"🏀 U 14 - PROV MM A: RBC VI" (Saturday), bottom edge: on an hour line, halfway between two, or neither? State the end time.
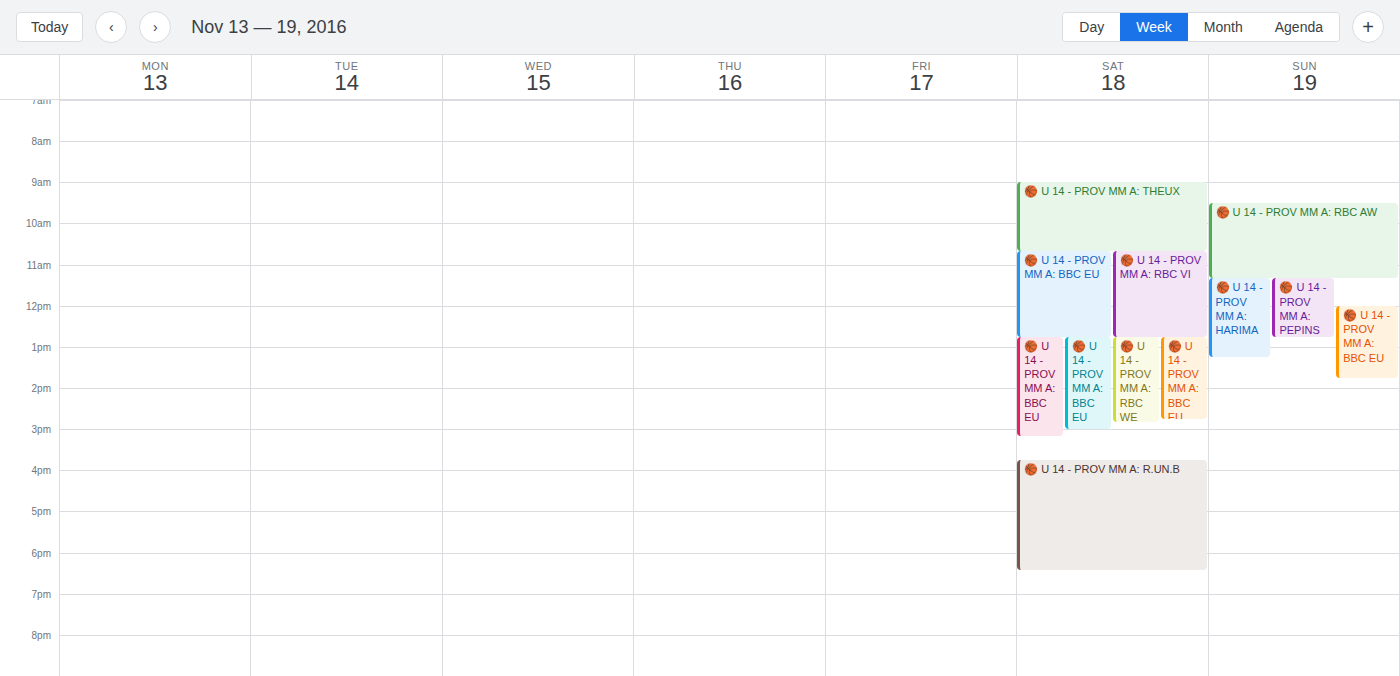
12:45 PM -- neither: three quarters of the way from the 12 PM line to the 1 PM line.